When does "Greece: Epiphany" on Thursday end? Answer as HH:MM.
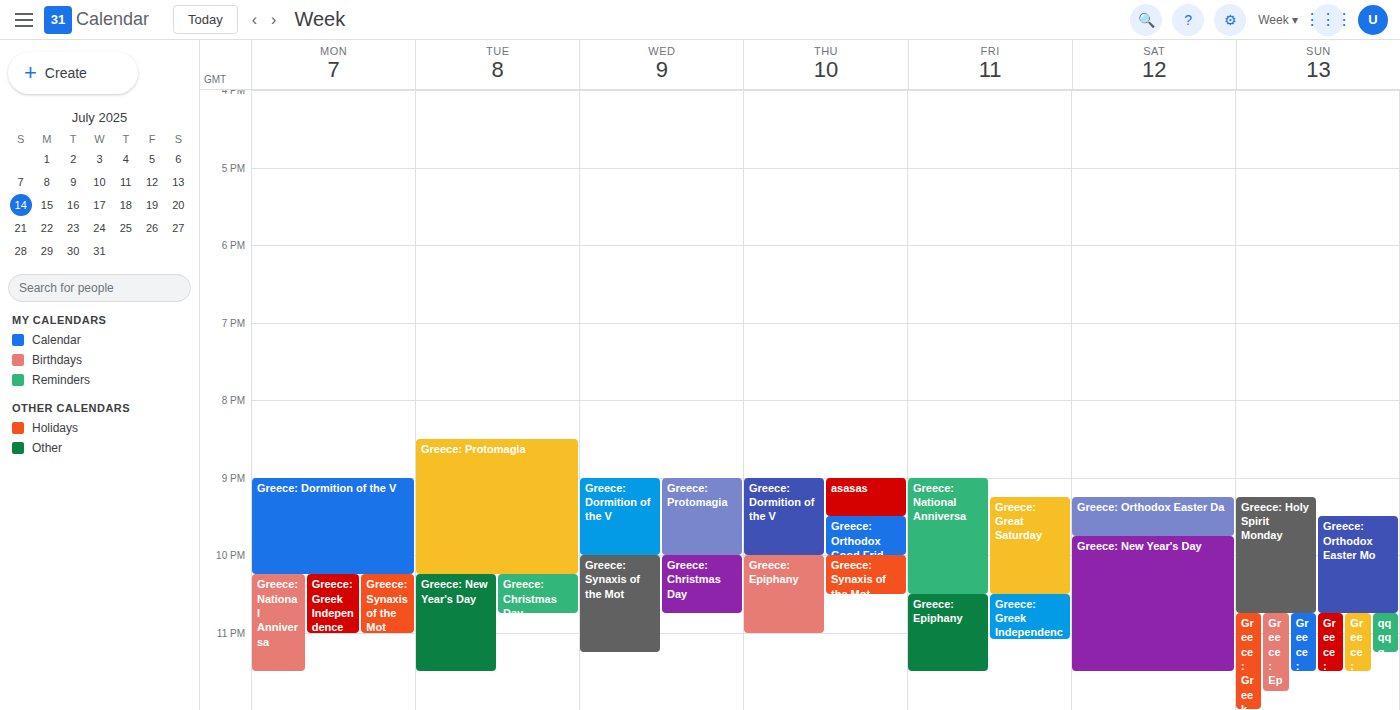
23:00